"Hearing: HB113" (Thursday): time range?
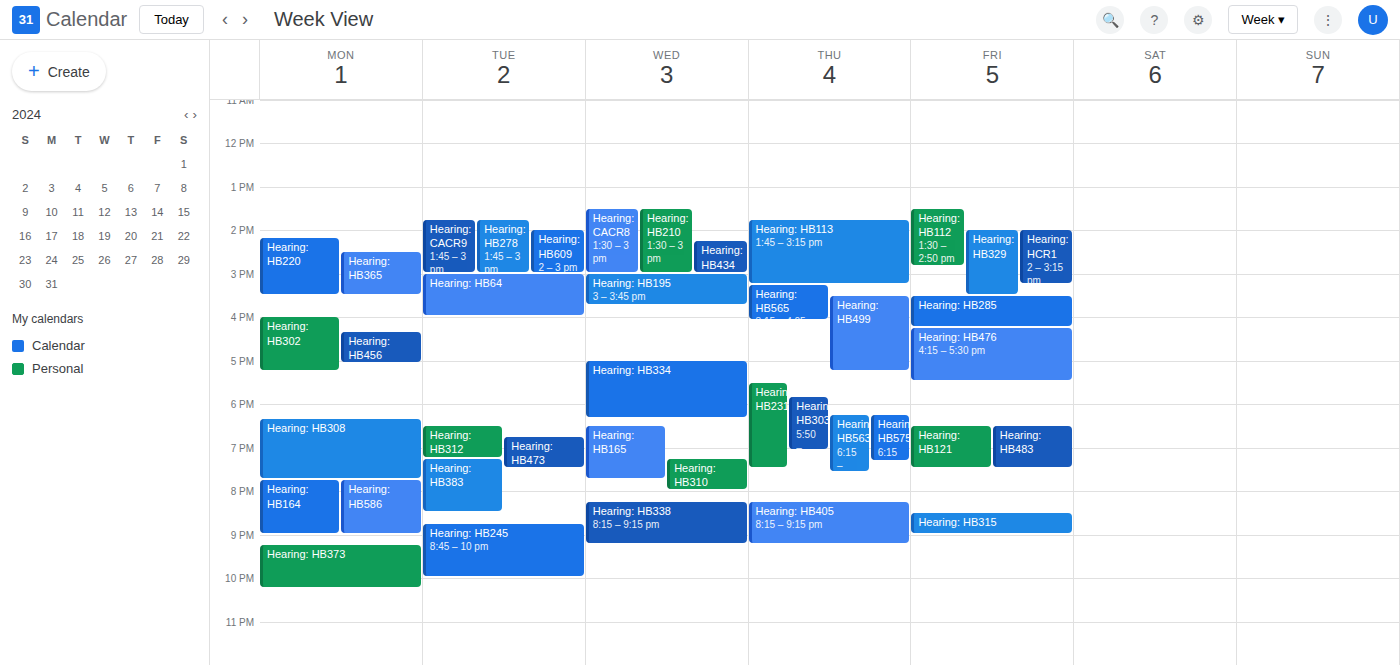
1:45 PM to 3:15 PM